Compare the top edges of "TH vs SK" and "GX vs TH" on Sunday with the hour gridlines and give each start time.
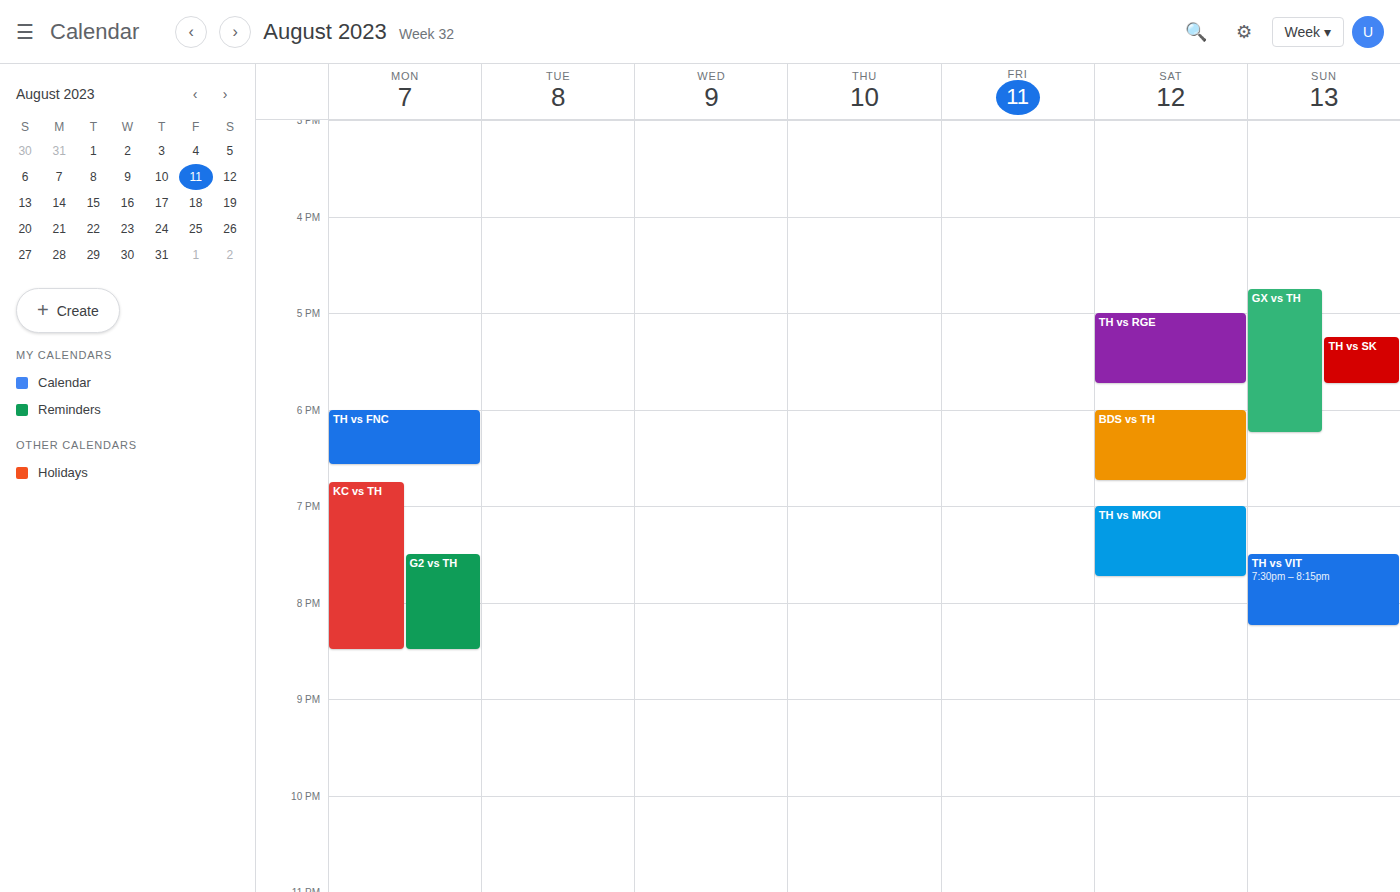
"TH vs SK": 5:15 PM, neither: a quarter of the way from the 5 PM line to the 6 PM line. "GX vs TH": 4:45 PM, neither: three quarters of the way from the 4 PM line to the 5 PM line.